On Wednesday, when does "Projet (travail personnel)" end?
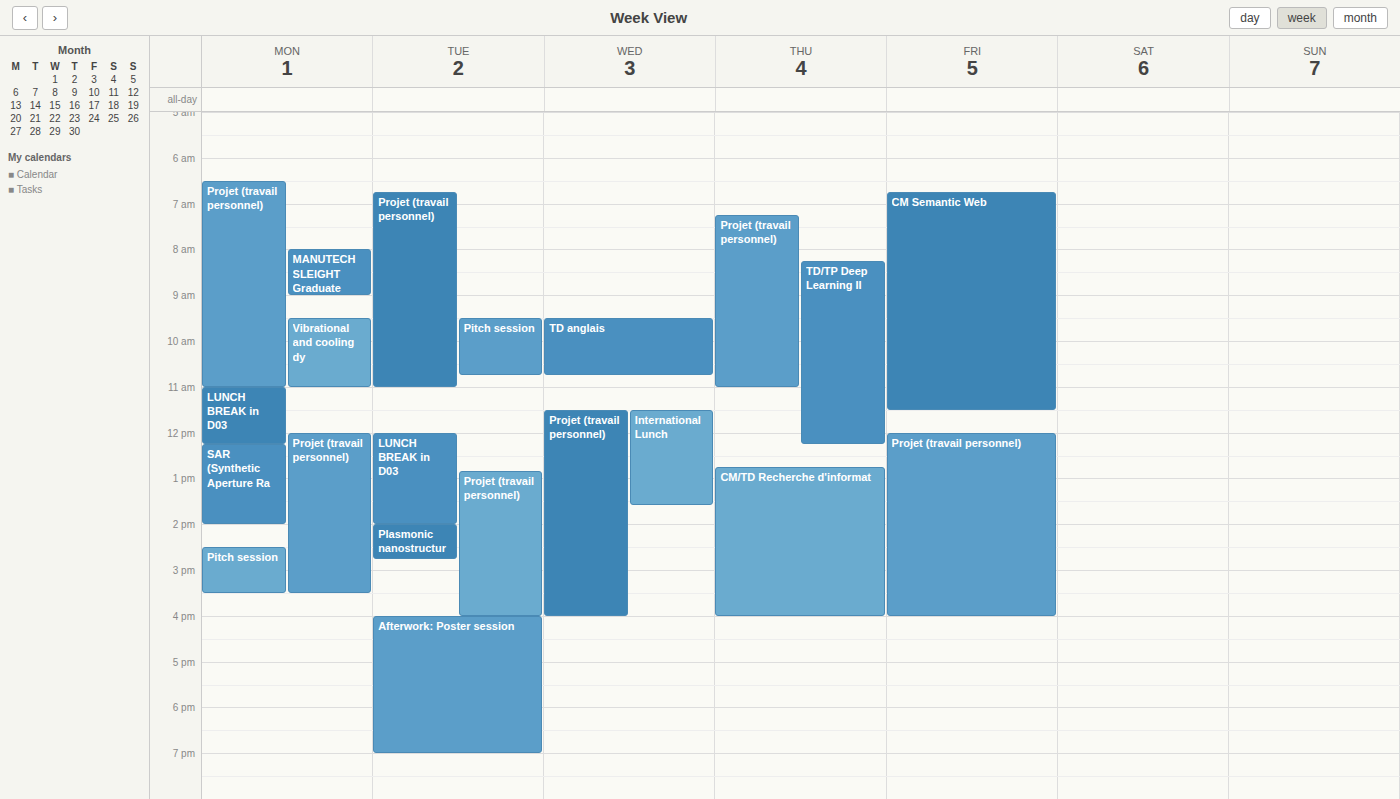
16:00